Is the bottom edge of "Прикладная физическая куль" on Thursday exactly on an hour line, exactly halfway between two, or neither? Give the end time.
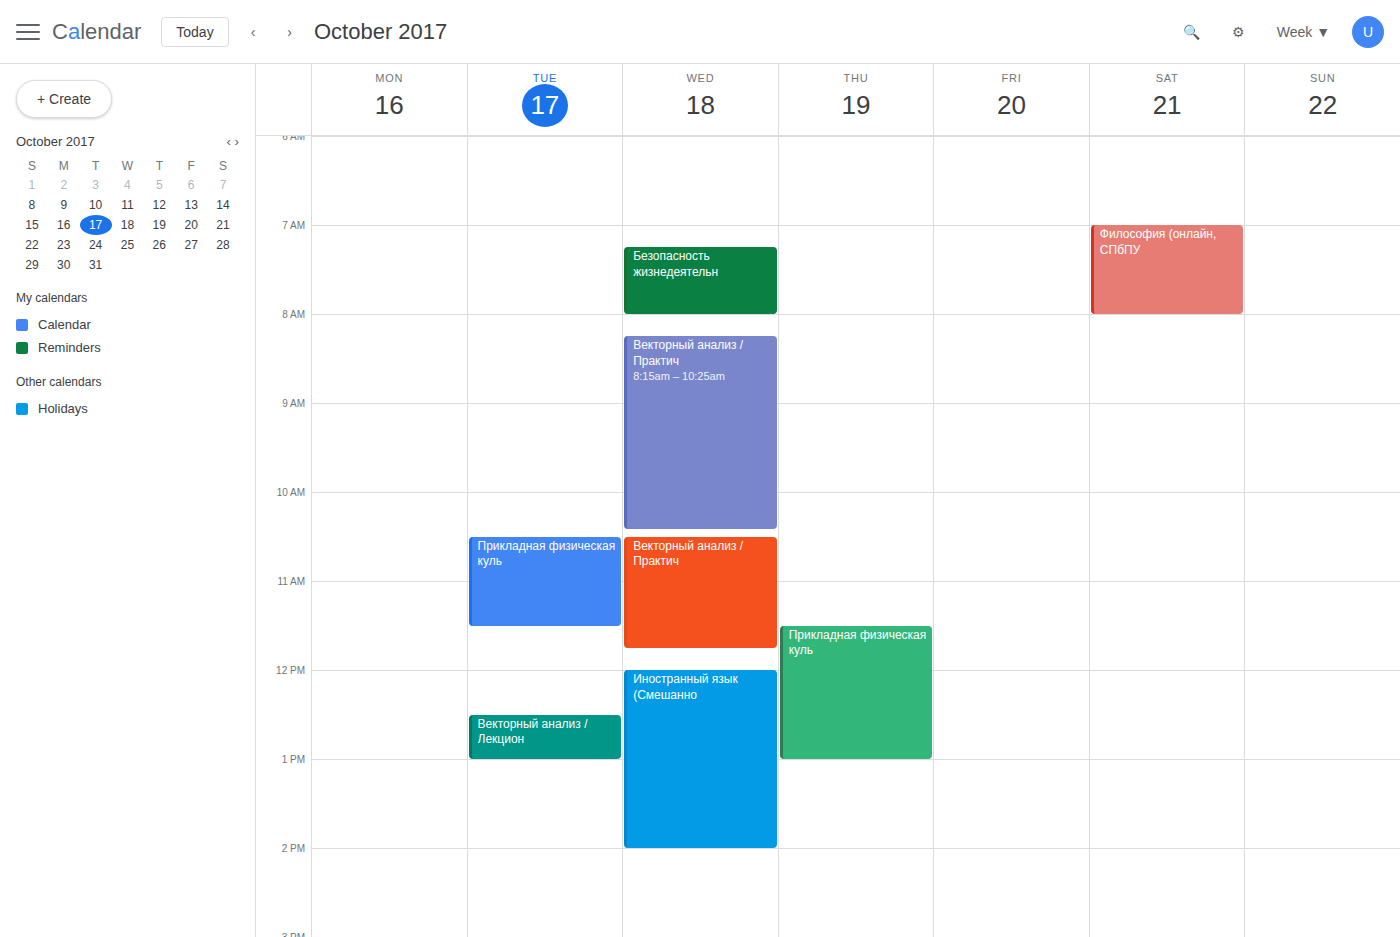
1:00 PM -- exactly on the 1 PM line.